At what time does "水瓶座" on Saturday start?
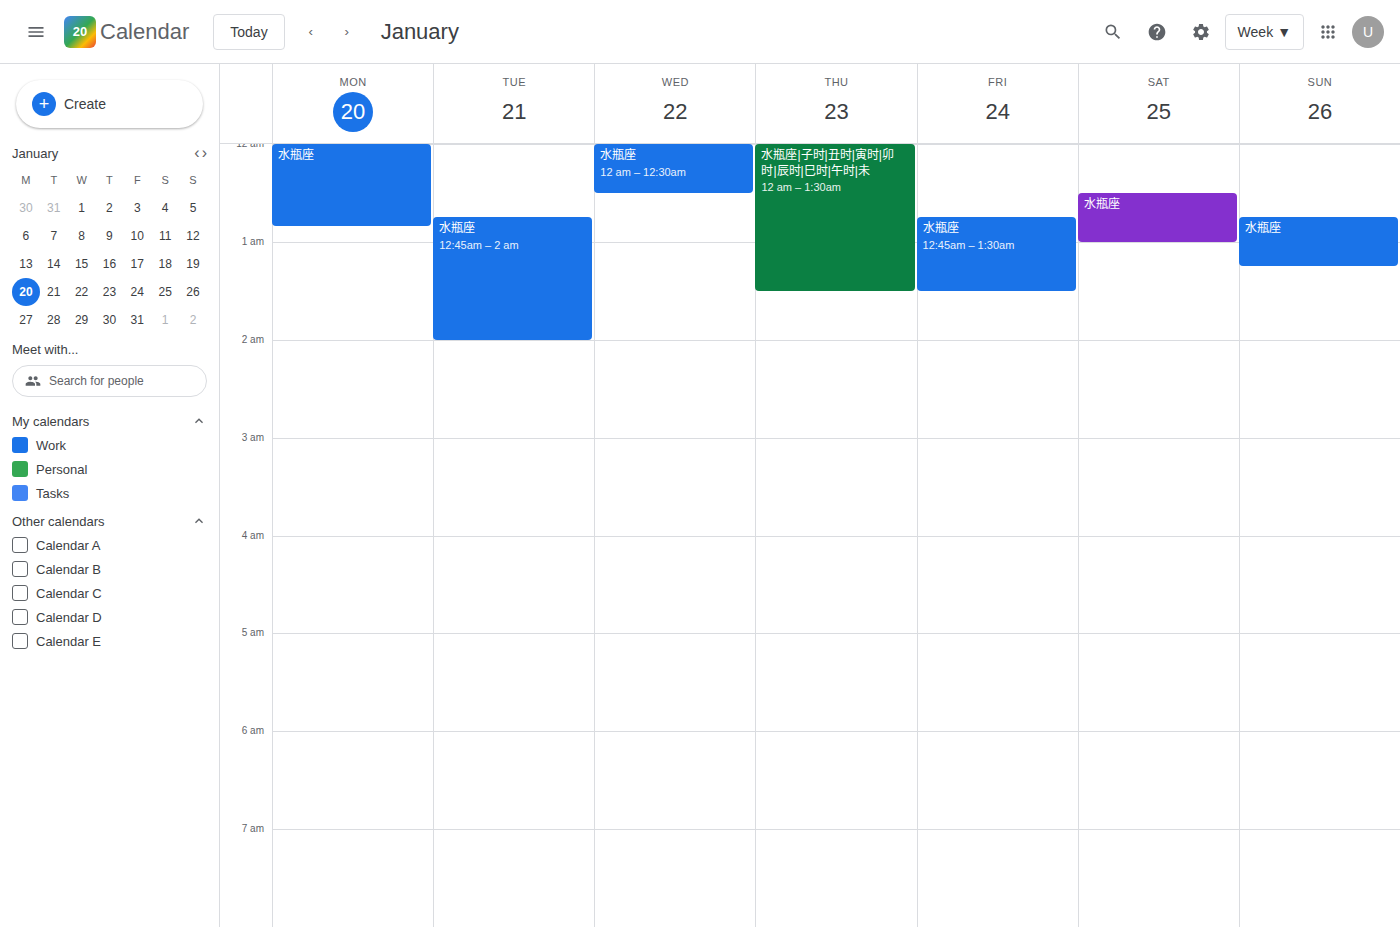
12:30 AM